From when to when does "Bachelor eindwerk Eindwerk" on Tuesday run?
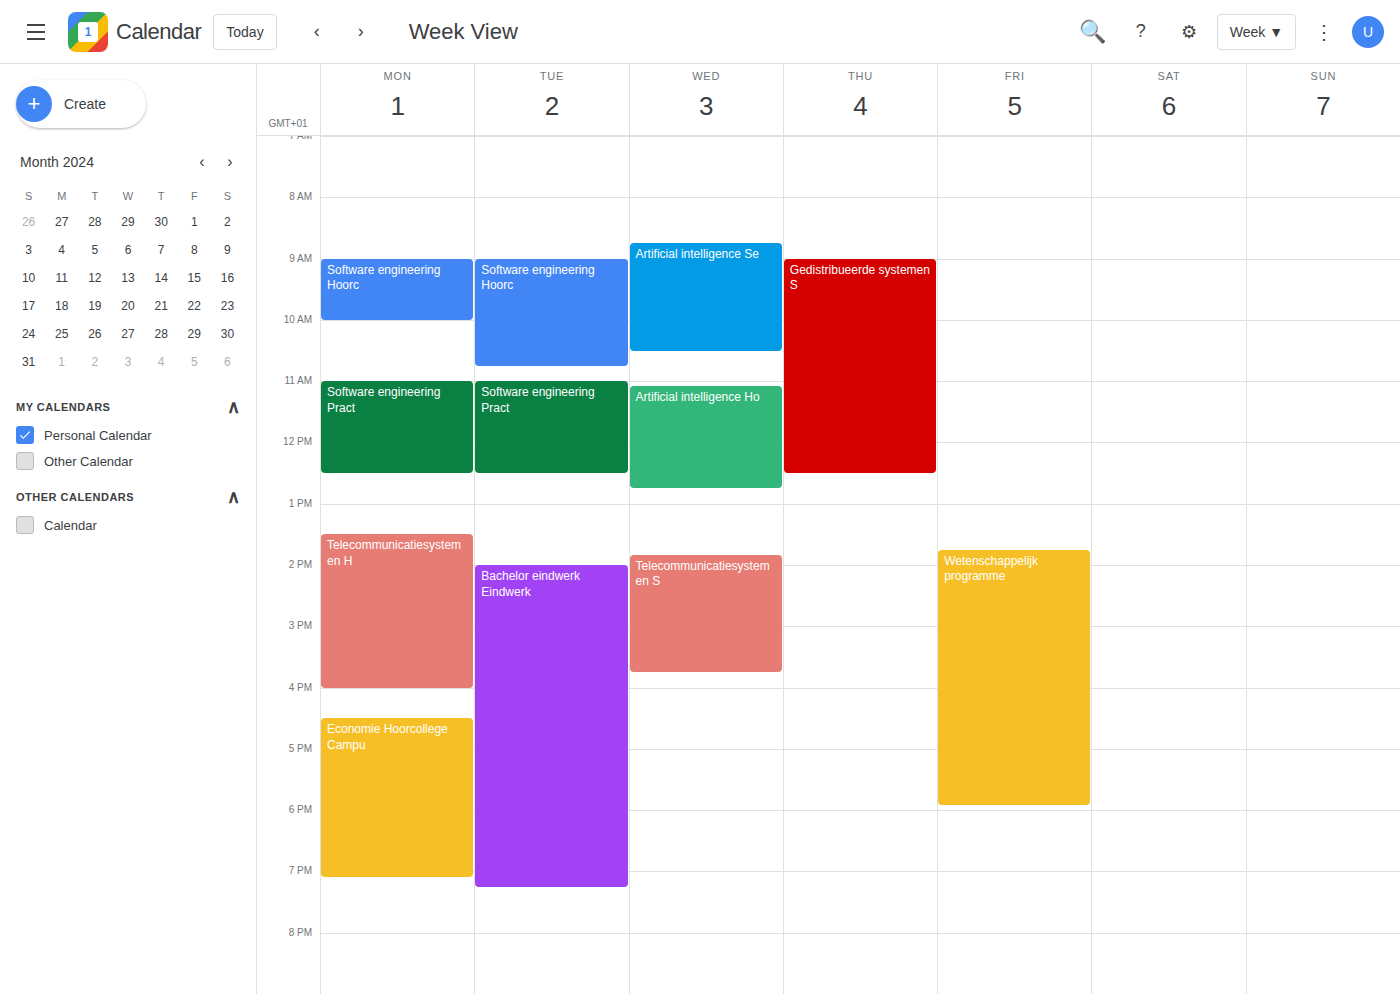
2:00 PM to 7:15 PM